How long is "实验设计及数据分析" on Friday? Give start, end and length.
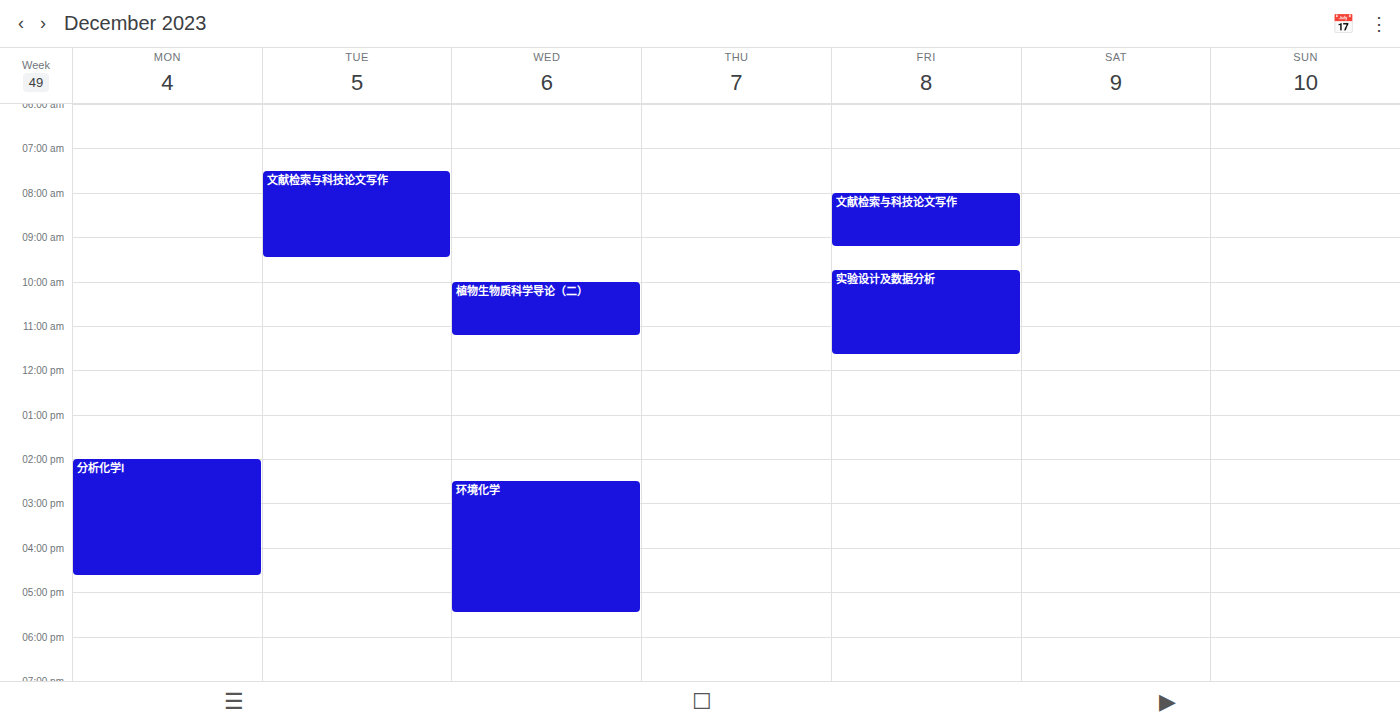
9:45 AM to 11:40 AM, 1 hour 55 minutes